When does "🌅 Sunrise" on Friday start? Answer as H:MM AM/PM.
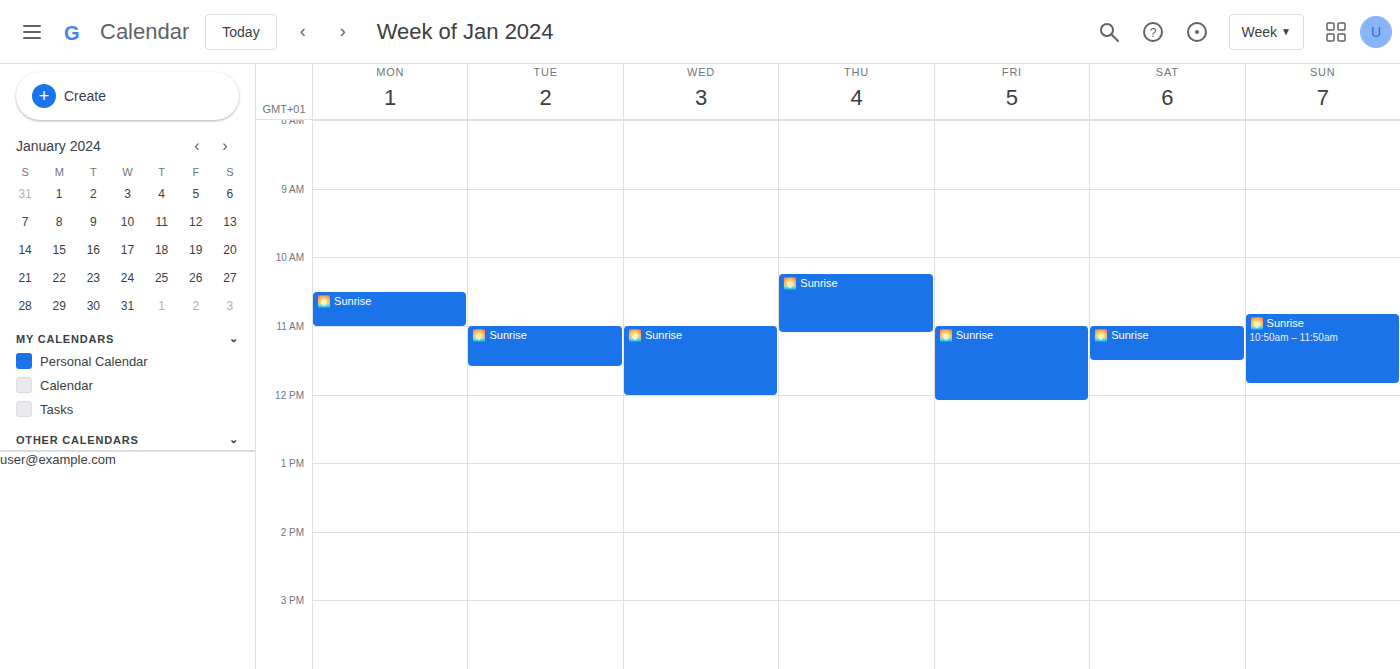
11:00 AM